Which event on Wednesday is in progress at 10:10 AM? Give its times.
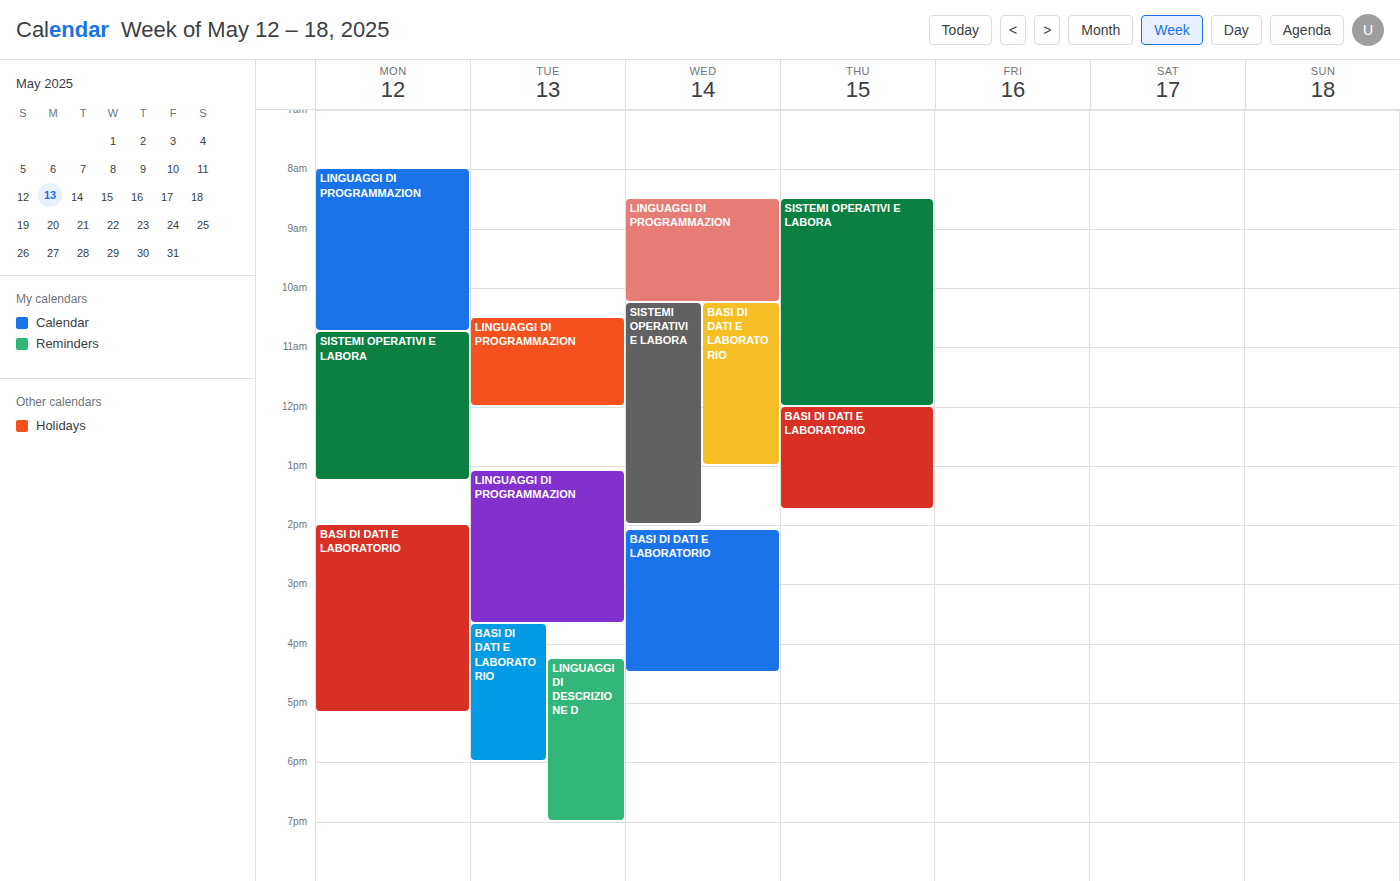
"LINGUAGGI DI PROGRAMMAZION", 8:30 AM to 10:15 AM